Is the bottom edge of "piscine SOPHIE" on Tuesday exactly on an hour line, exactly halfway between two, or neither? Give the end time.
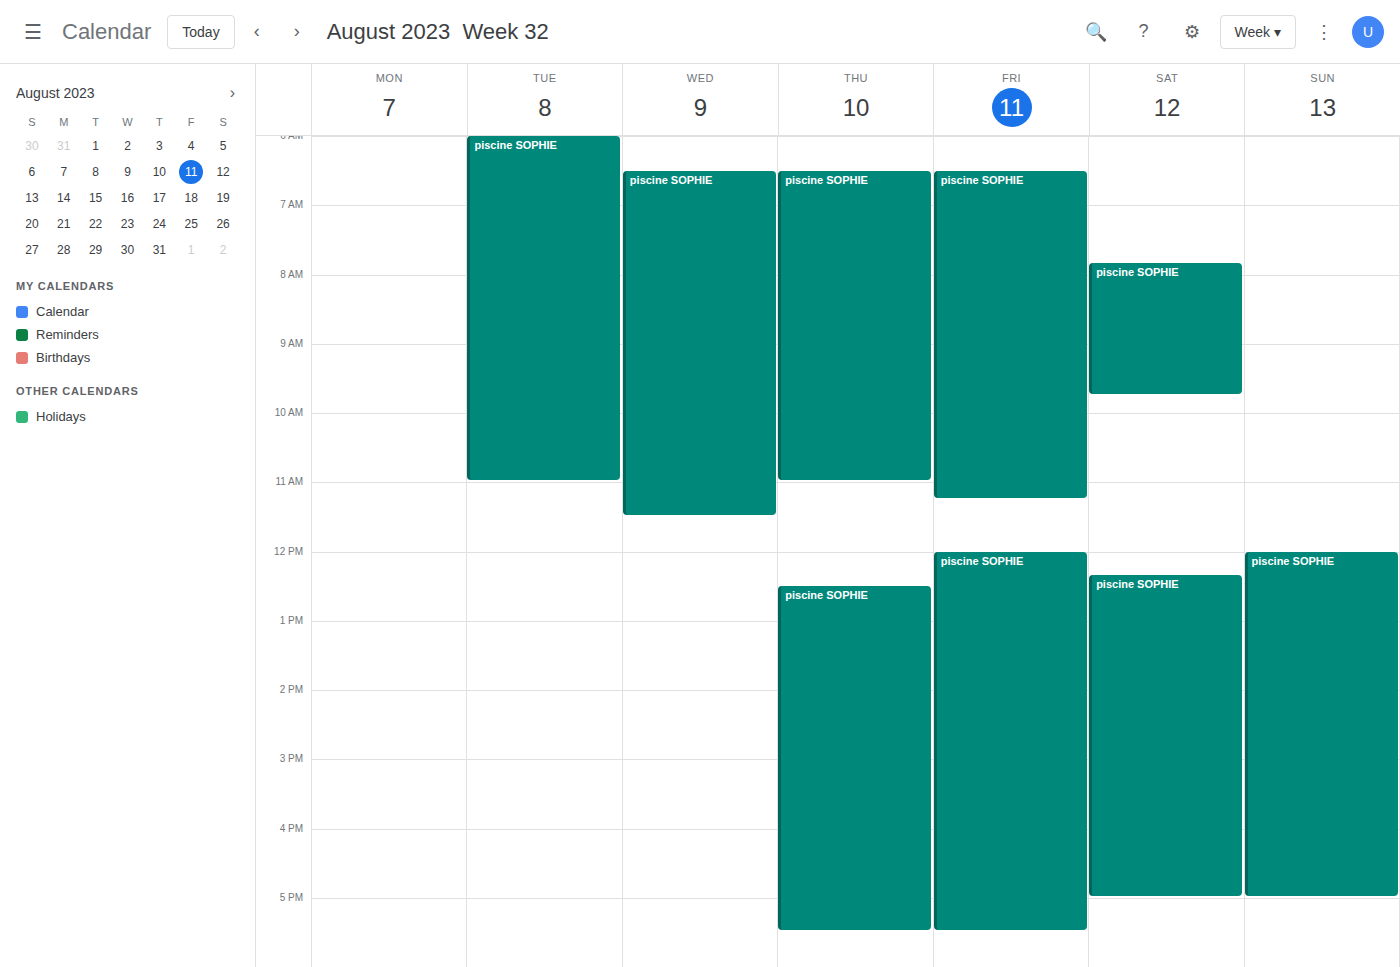
11:00 AM -- exactly on the 11 AM line.